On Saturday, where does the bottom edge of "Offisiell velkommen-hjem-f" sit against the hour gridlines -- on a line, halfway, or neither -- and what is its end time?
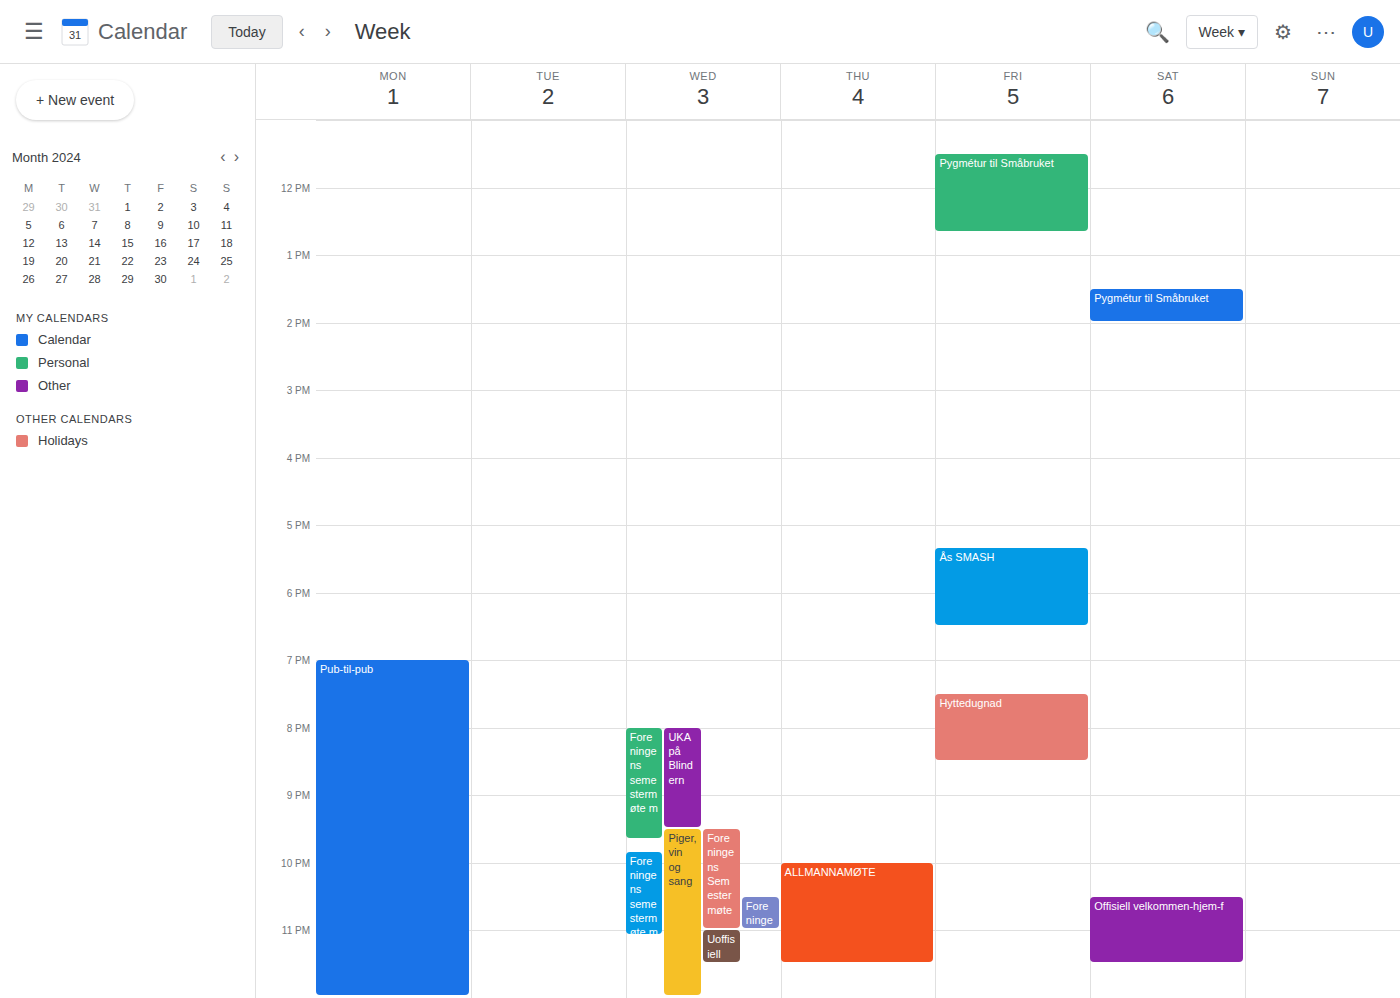
11:30 PM -- halfway between the 11 PM and 12 AM lines.